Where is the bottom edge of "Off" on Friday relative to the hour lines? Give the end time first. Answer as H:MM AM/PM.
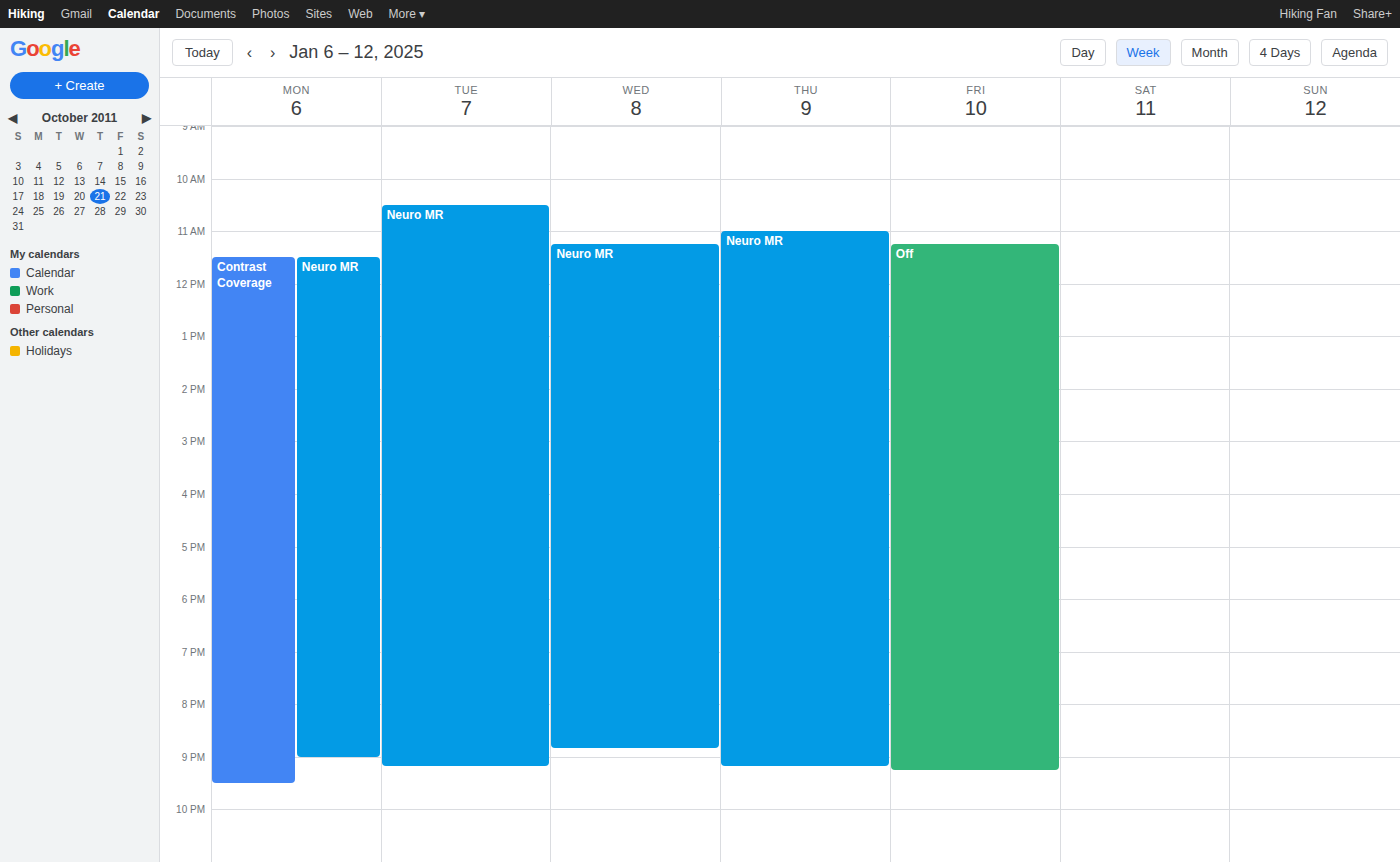
9:15 PM -- neither: a quarter of the way from the 9 PM line to the 10 PM line.